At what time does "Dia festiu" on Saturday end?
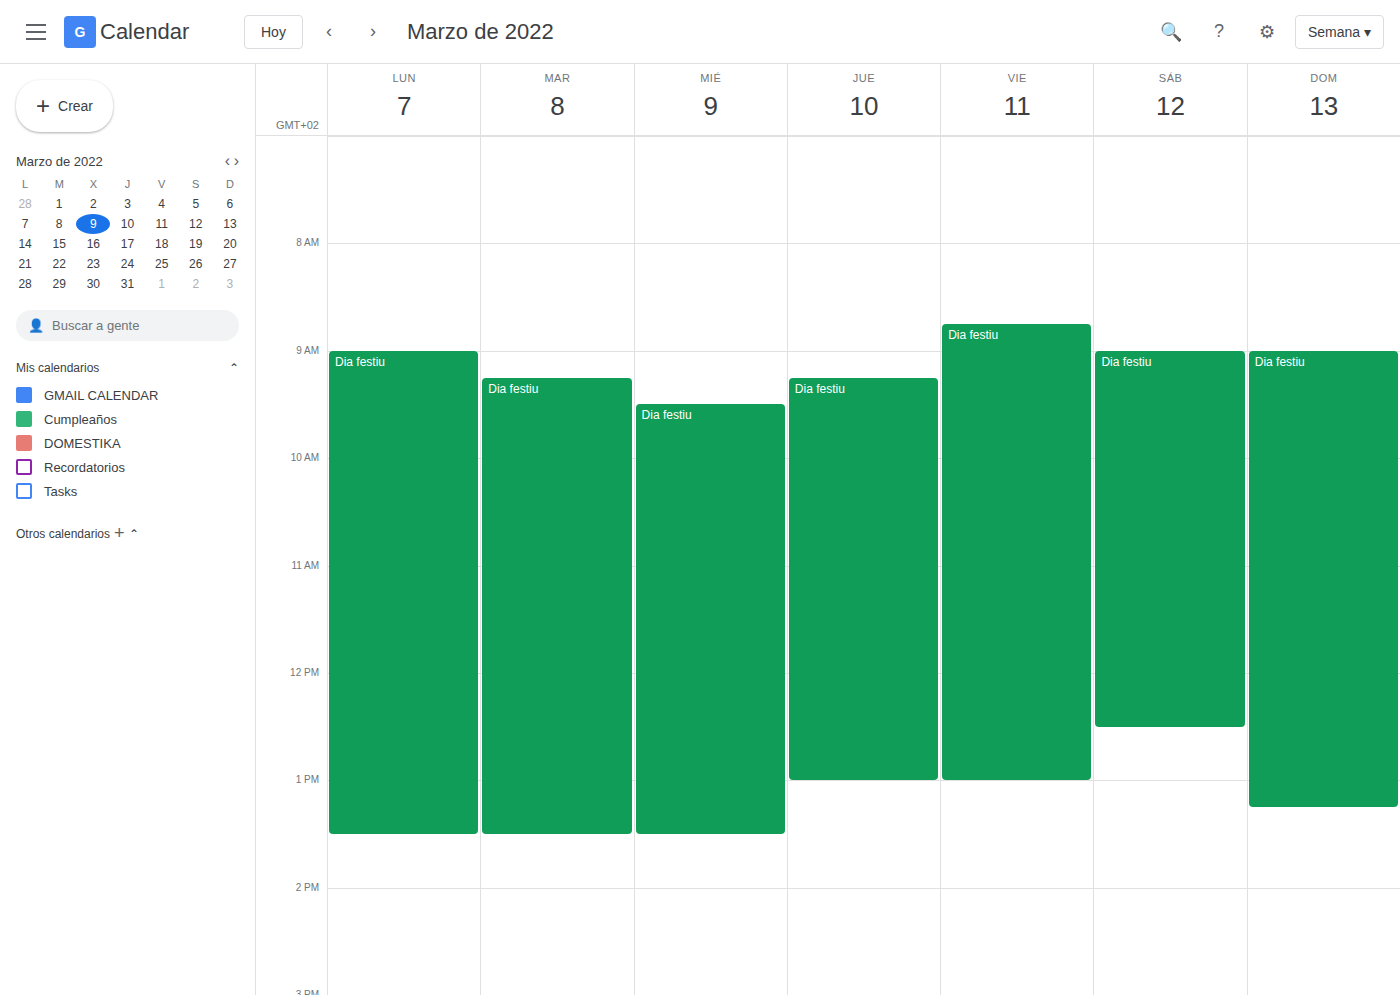
12:30 PM